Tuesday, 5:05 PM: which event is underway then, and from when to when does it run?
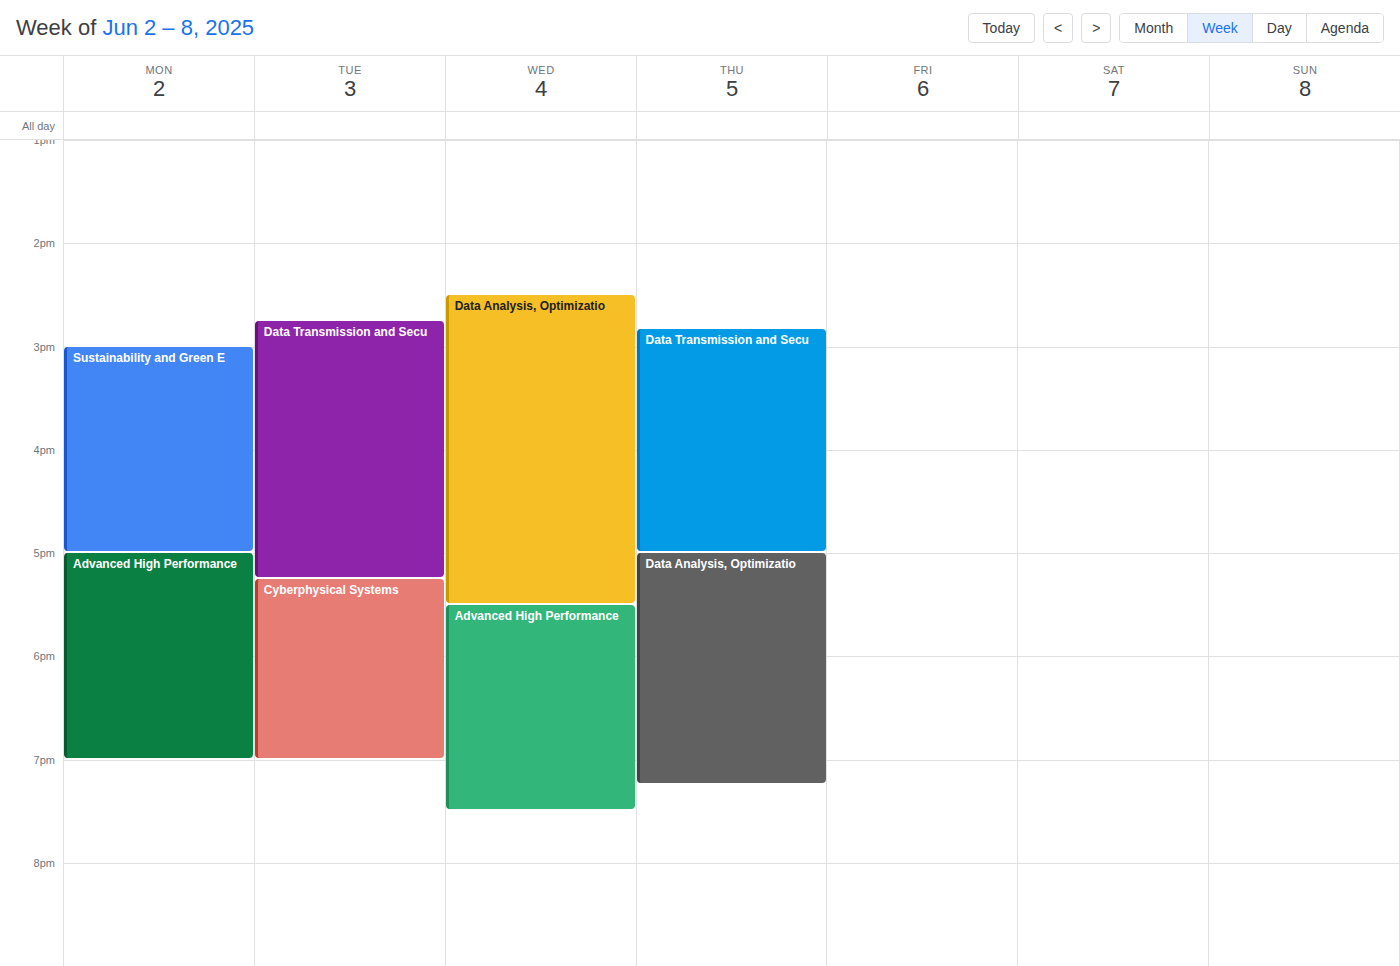
"Data Transmission and Secu", 2:45 PM to 5:15 PM